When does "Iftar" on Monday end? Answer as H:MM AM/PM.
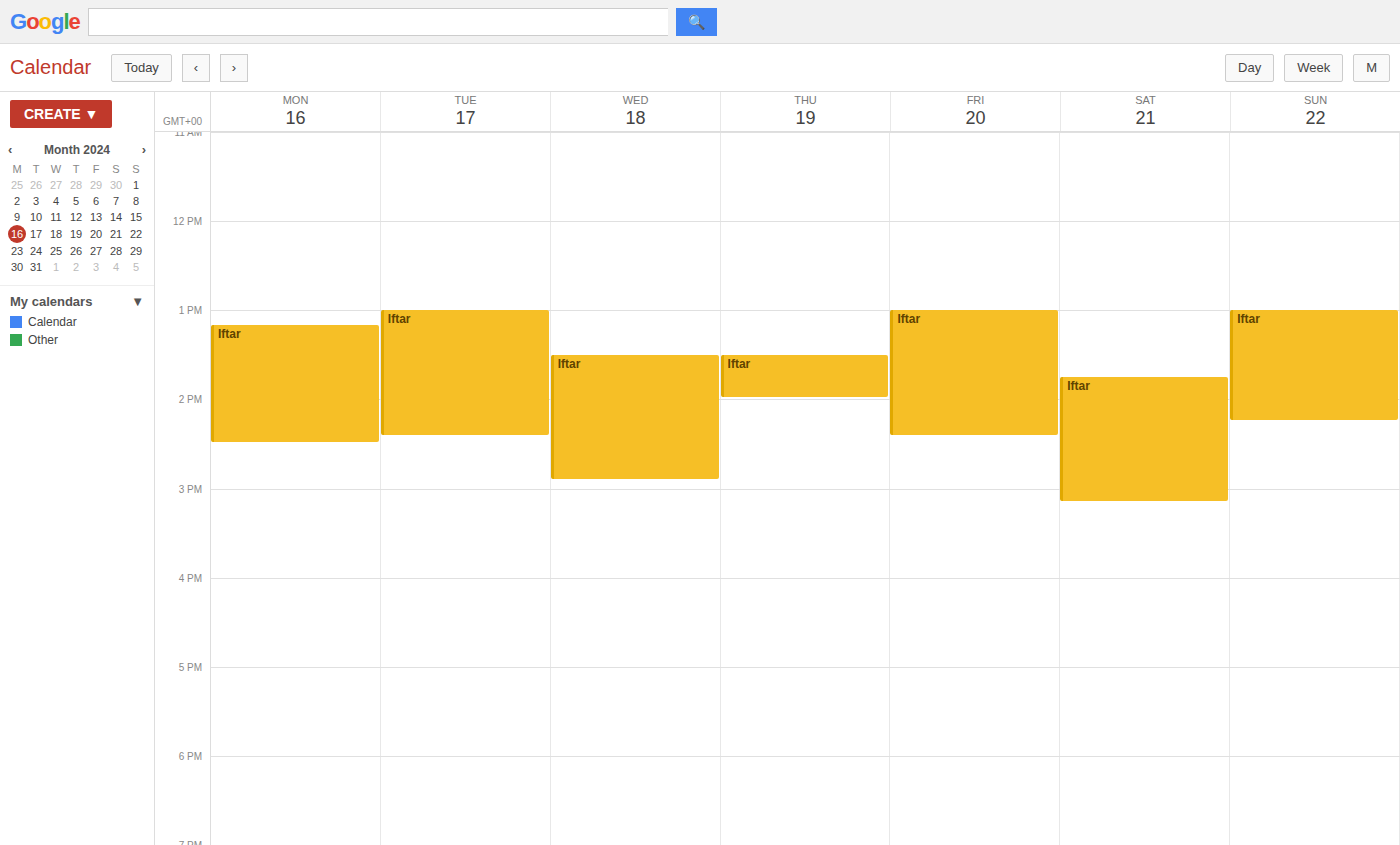
2:30 PM